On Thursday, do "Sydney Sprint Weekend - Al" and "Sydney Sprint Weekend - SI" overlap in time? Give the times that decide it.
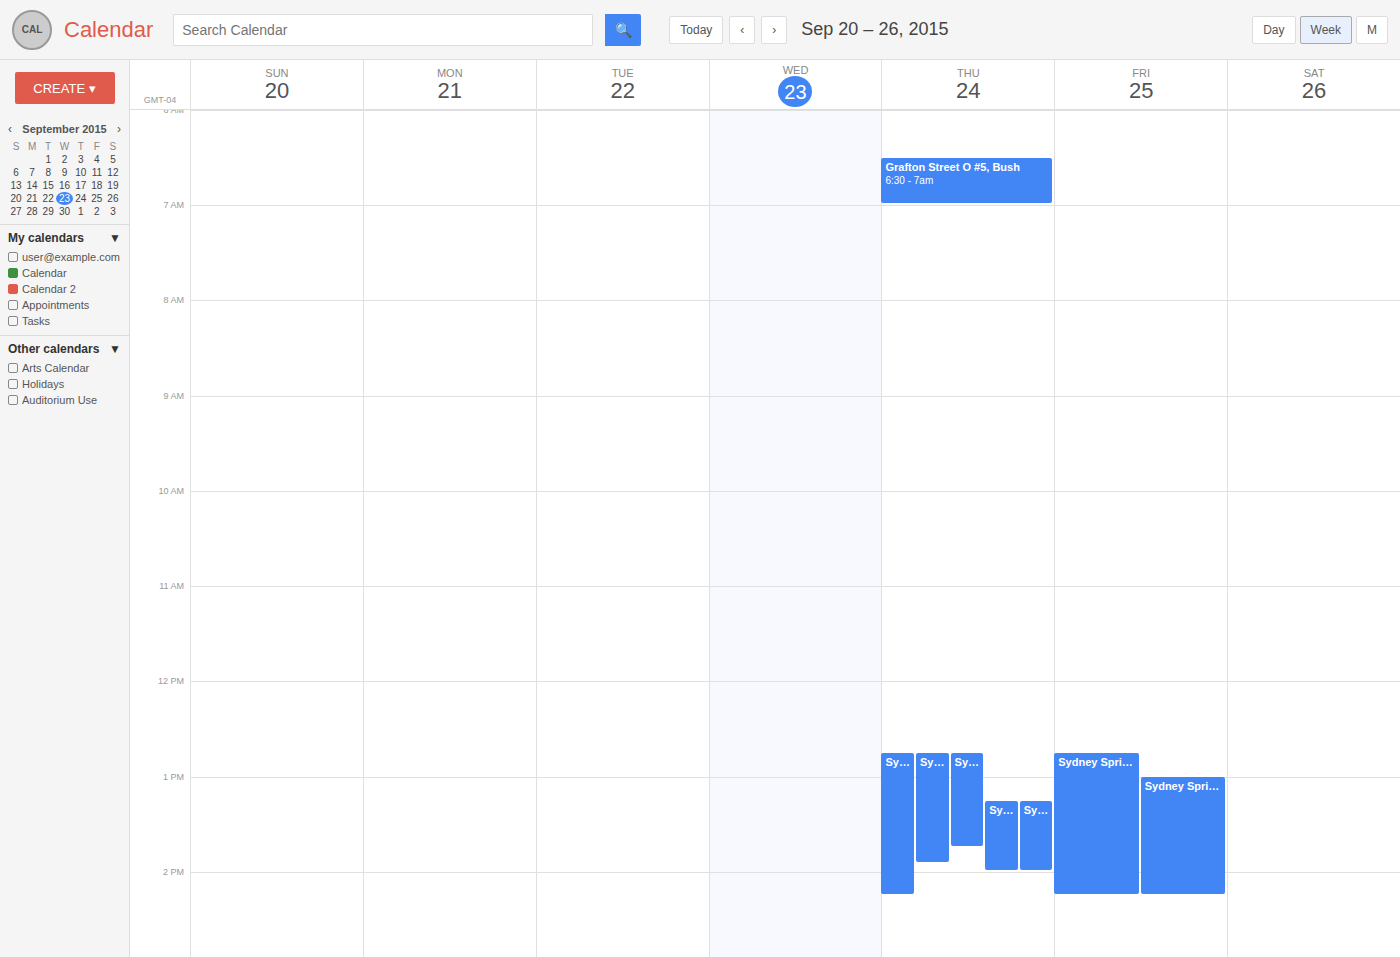
"Sydney Sprint Weekend - SI" runs 1:15 PM to 2:00 PM, inside "Sydney Sprint Weekend - Al" -- they overlap.